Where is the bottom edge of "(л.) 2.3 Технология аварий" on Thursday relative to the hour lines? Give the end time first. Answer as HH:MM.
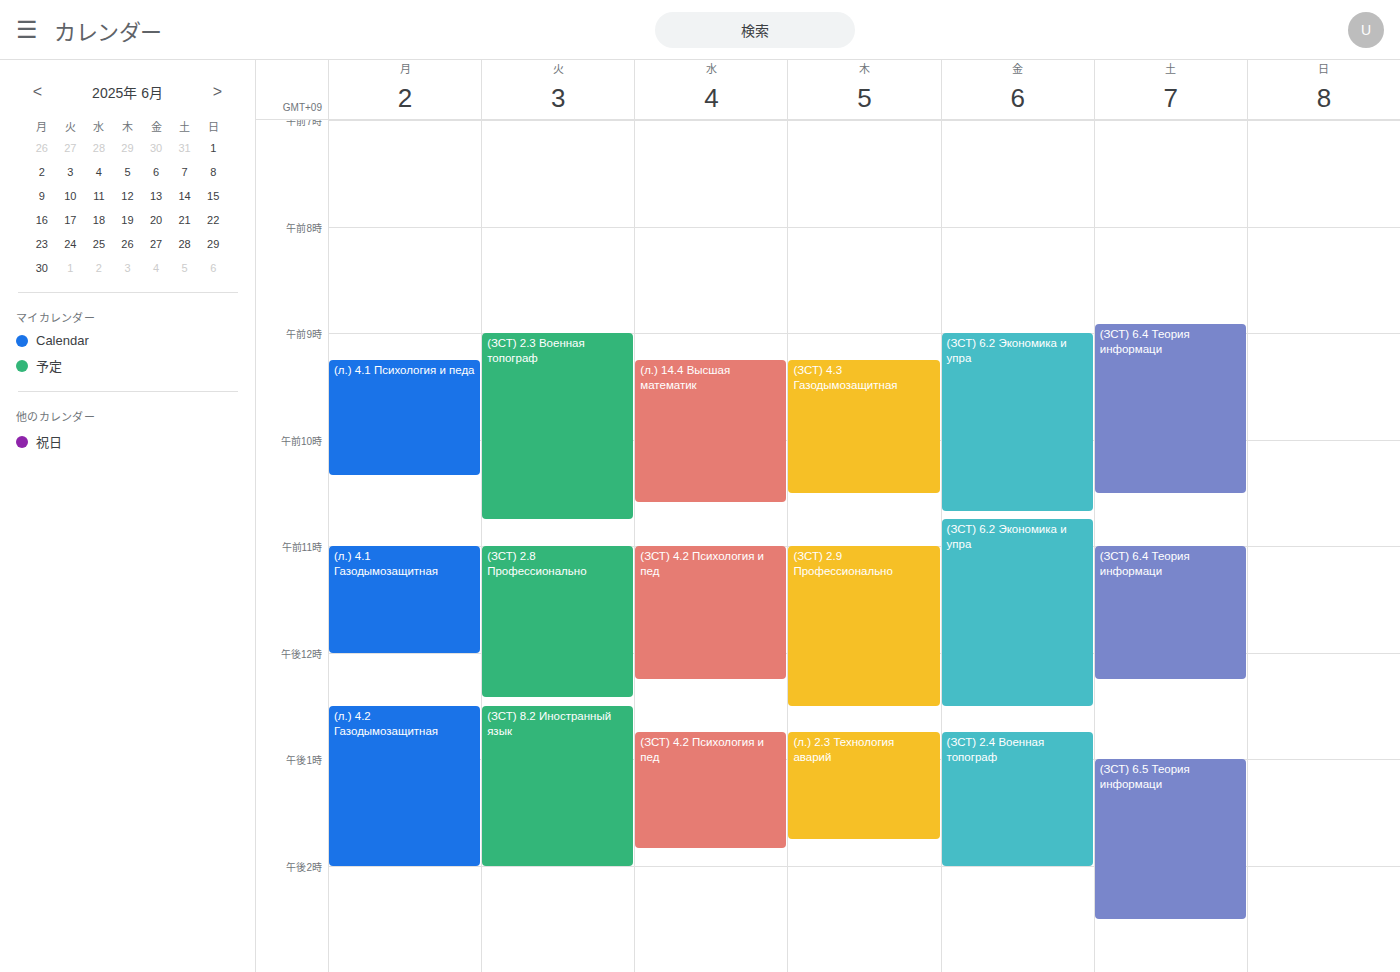
13:45 -- neither: three quarters of the way from the 13:00 line to the 14:00 line.